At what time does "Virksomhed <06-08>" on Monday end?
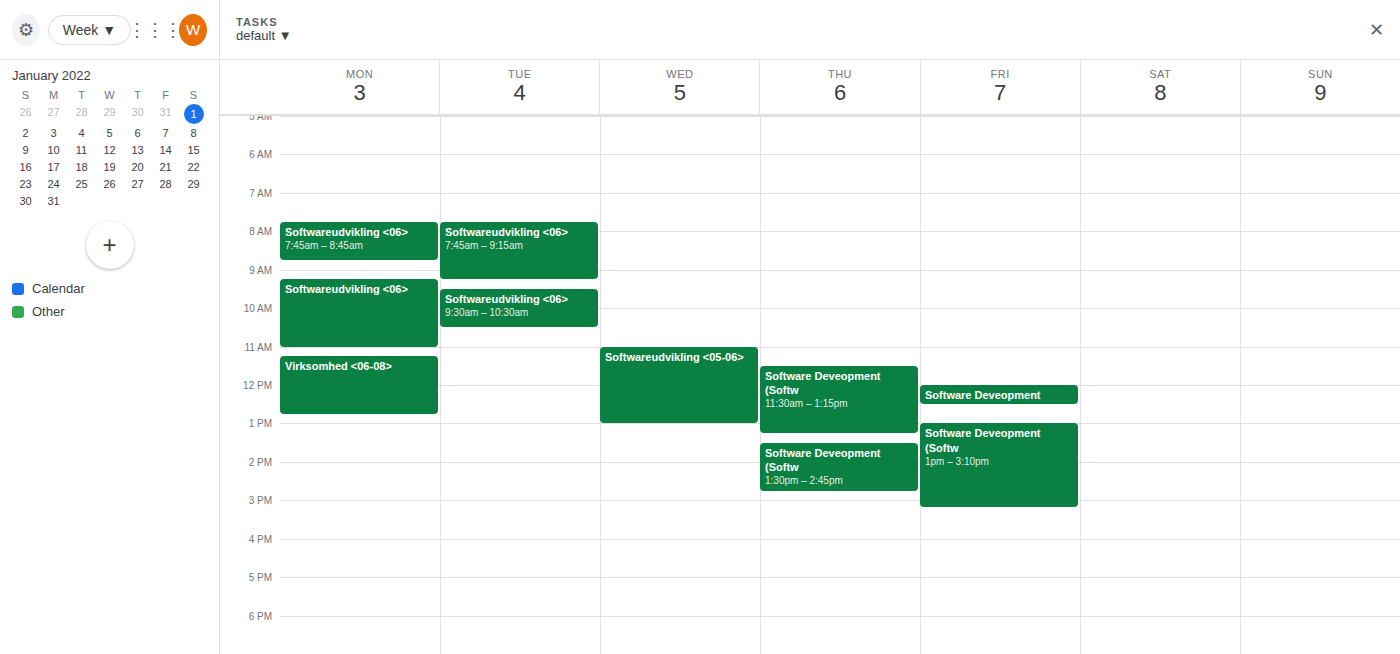
12:45 PM